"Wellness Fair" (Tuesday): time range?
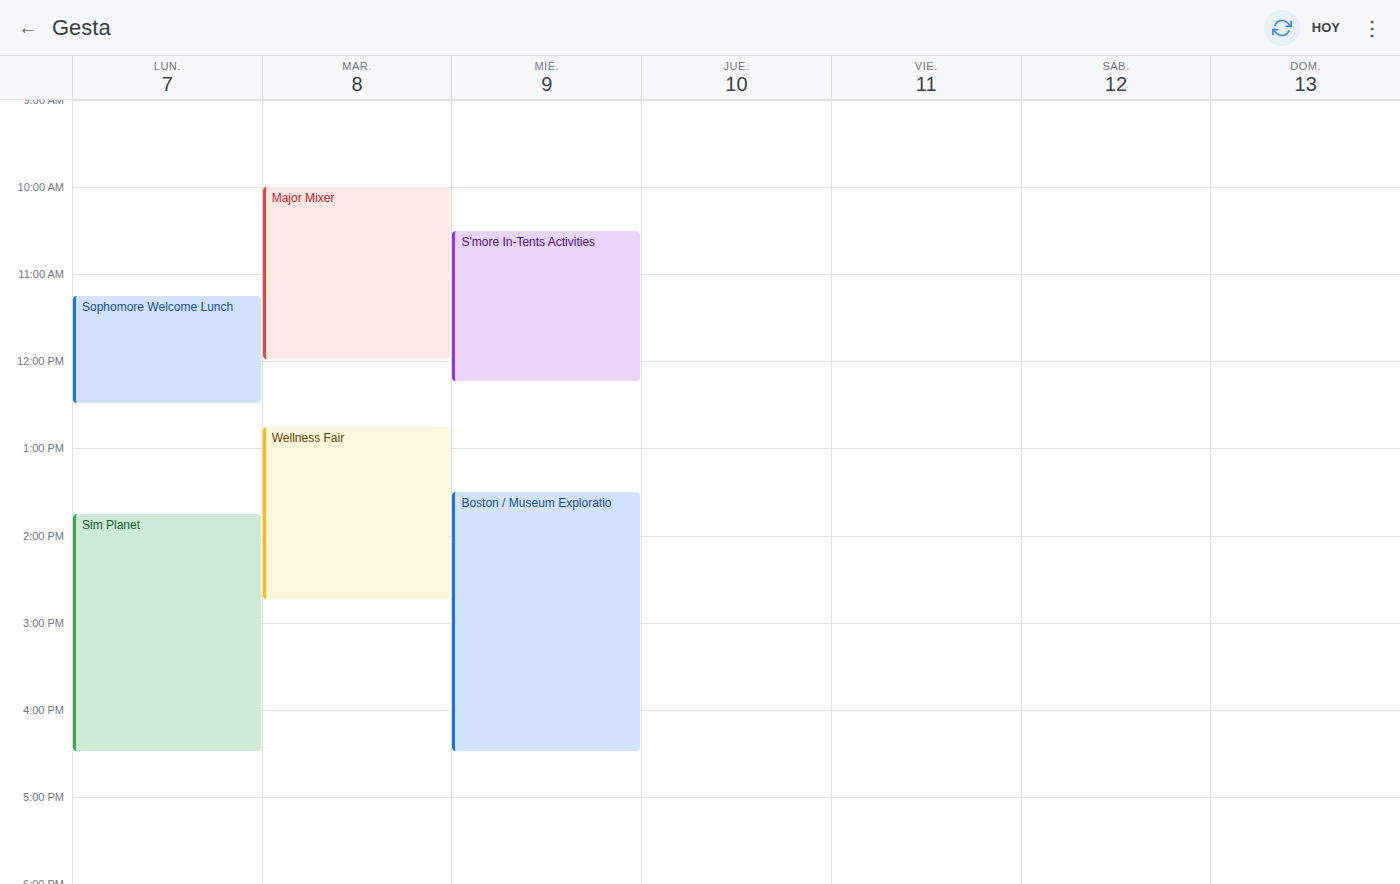
12:45 PM to 2:45 PM